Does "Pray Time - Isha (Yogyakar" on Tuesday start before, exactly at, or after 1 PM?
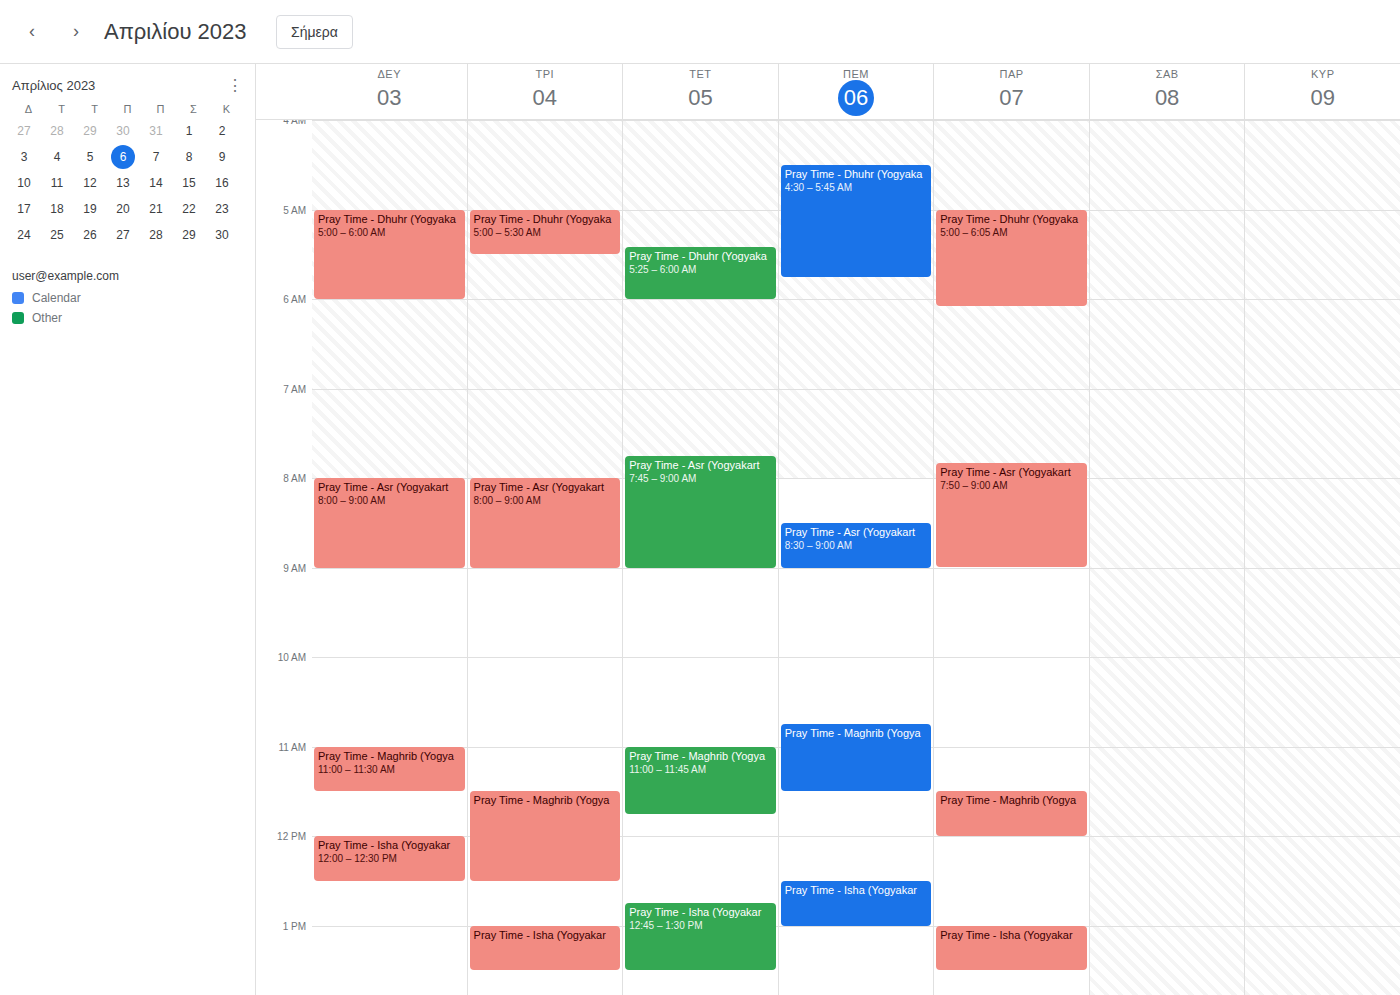
1:00 PM -- exactly at 1 PM, on the 1 PM line.